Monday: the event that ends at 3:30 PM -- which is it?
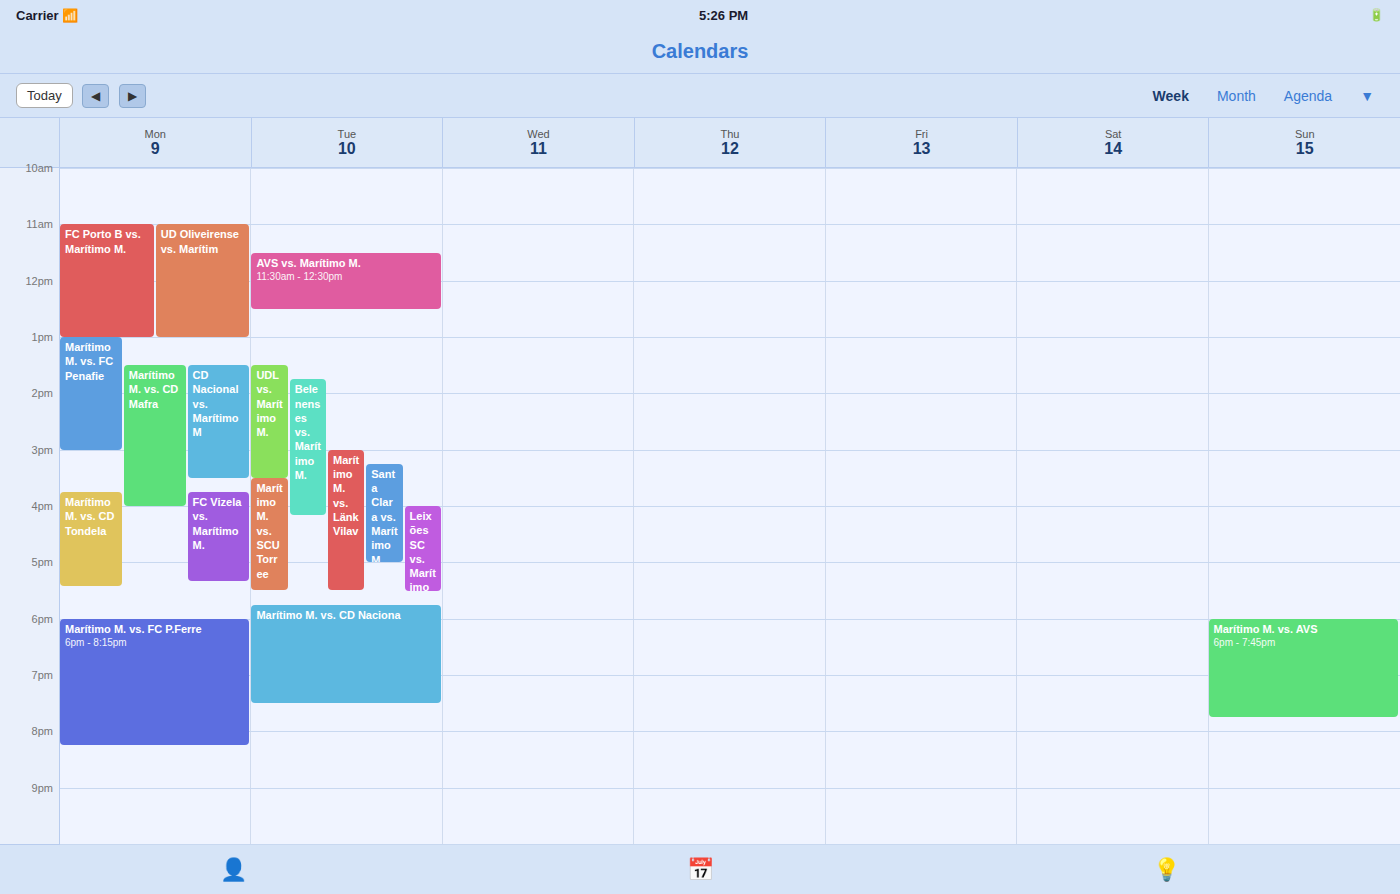
"CD Nacional vs. Marítimo M"